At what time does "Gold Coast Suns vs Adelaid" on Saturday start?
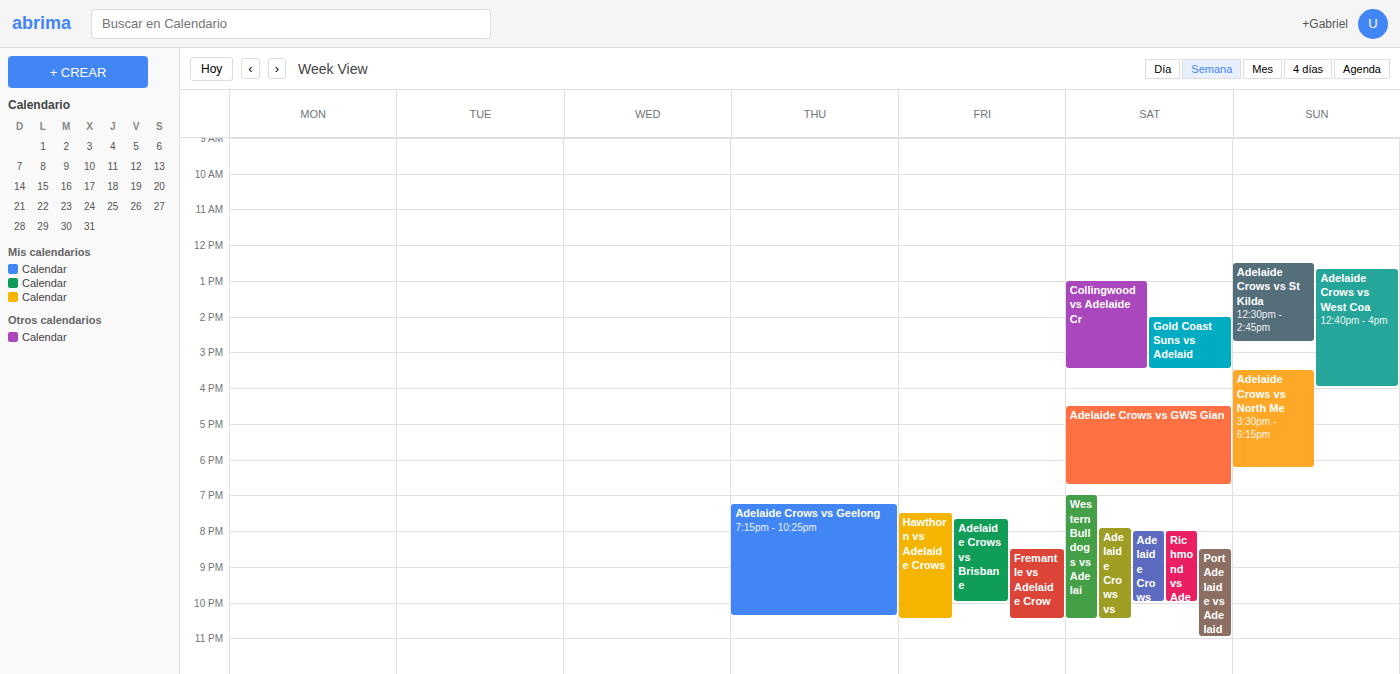
2:00 PM